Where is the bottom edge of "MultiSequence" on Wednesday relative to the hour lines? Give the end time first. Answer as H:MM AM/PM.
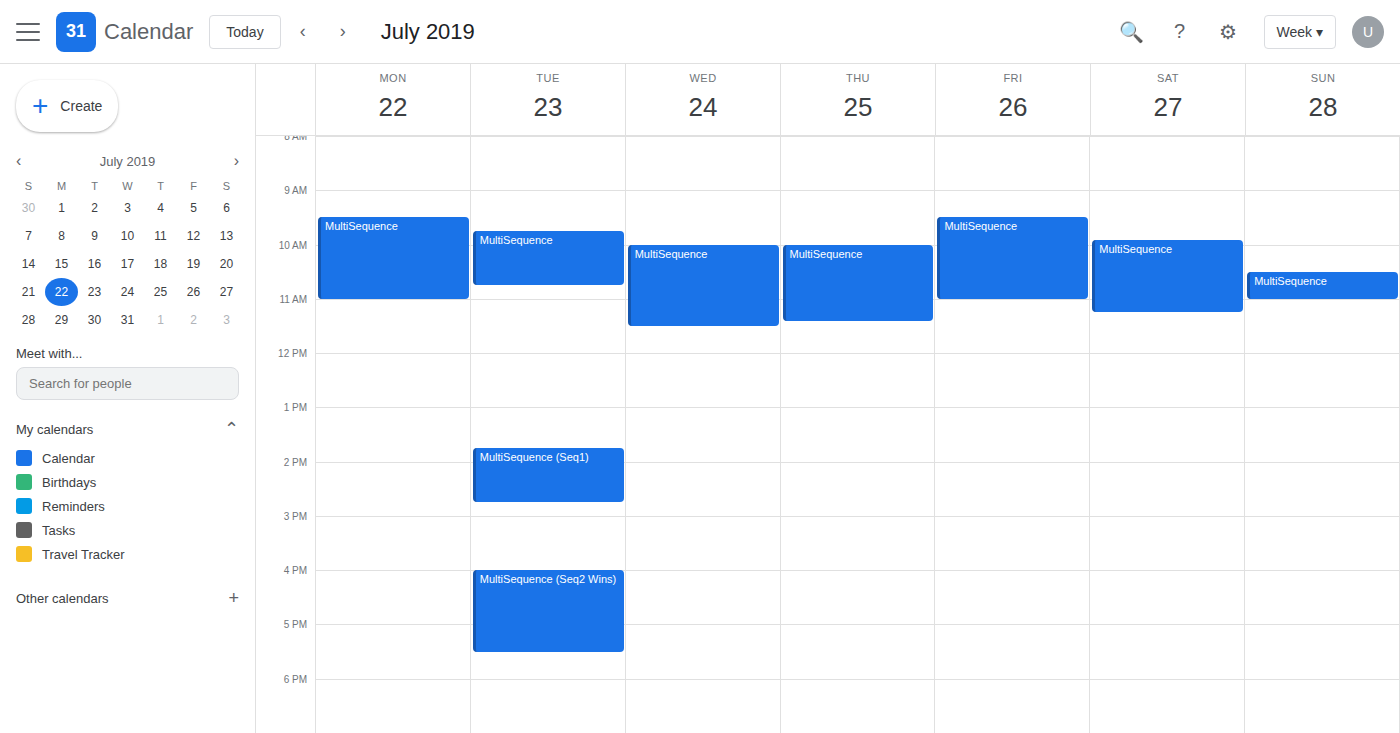
11:30 AM -- halfway between the 11 AM and 12 PM lines.